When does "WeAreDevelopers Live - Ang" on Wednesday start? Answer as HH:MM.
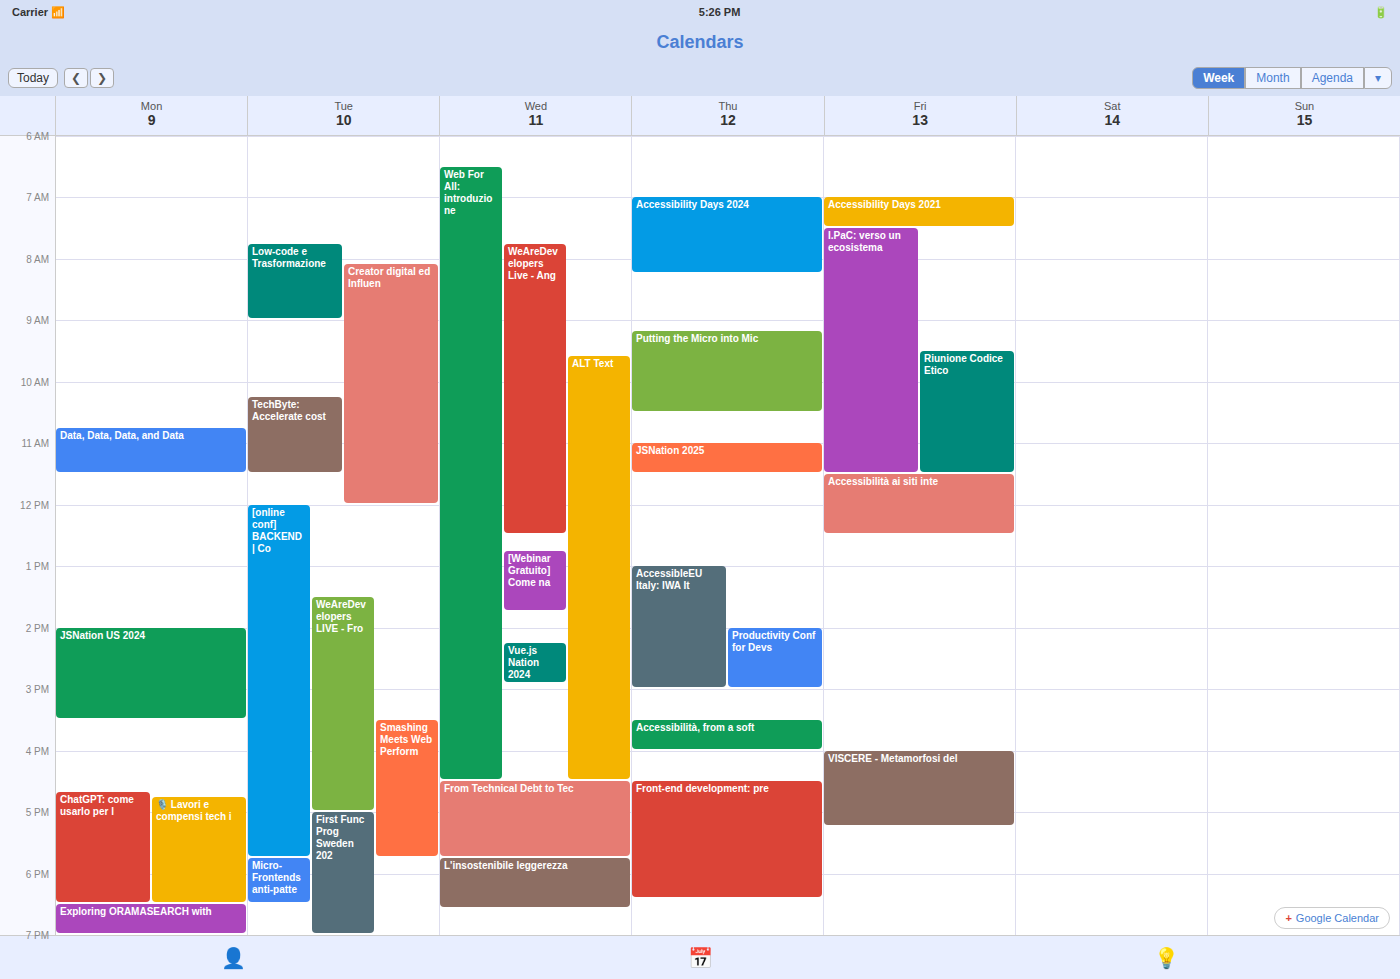
07:45